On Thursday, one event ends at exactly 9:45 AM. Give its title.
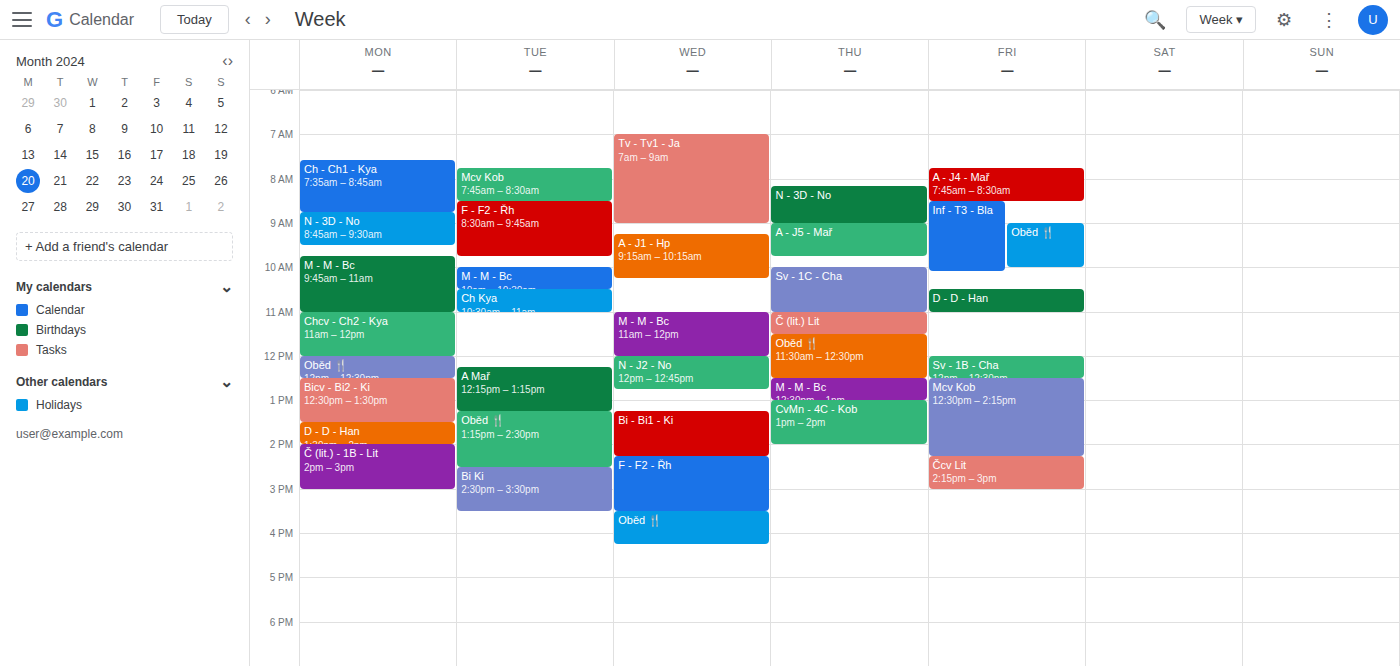
"A - J5 - Mař"